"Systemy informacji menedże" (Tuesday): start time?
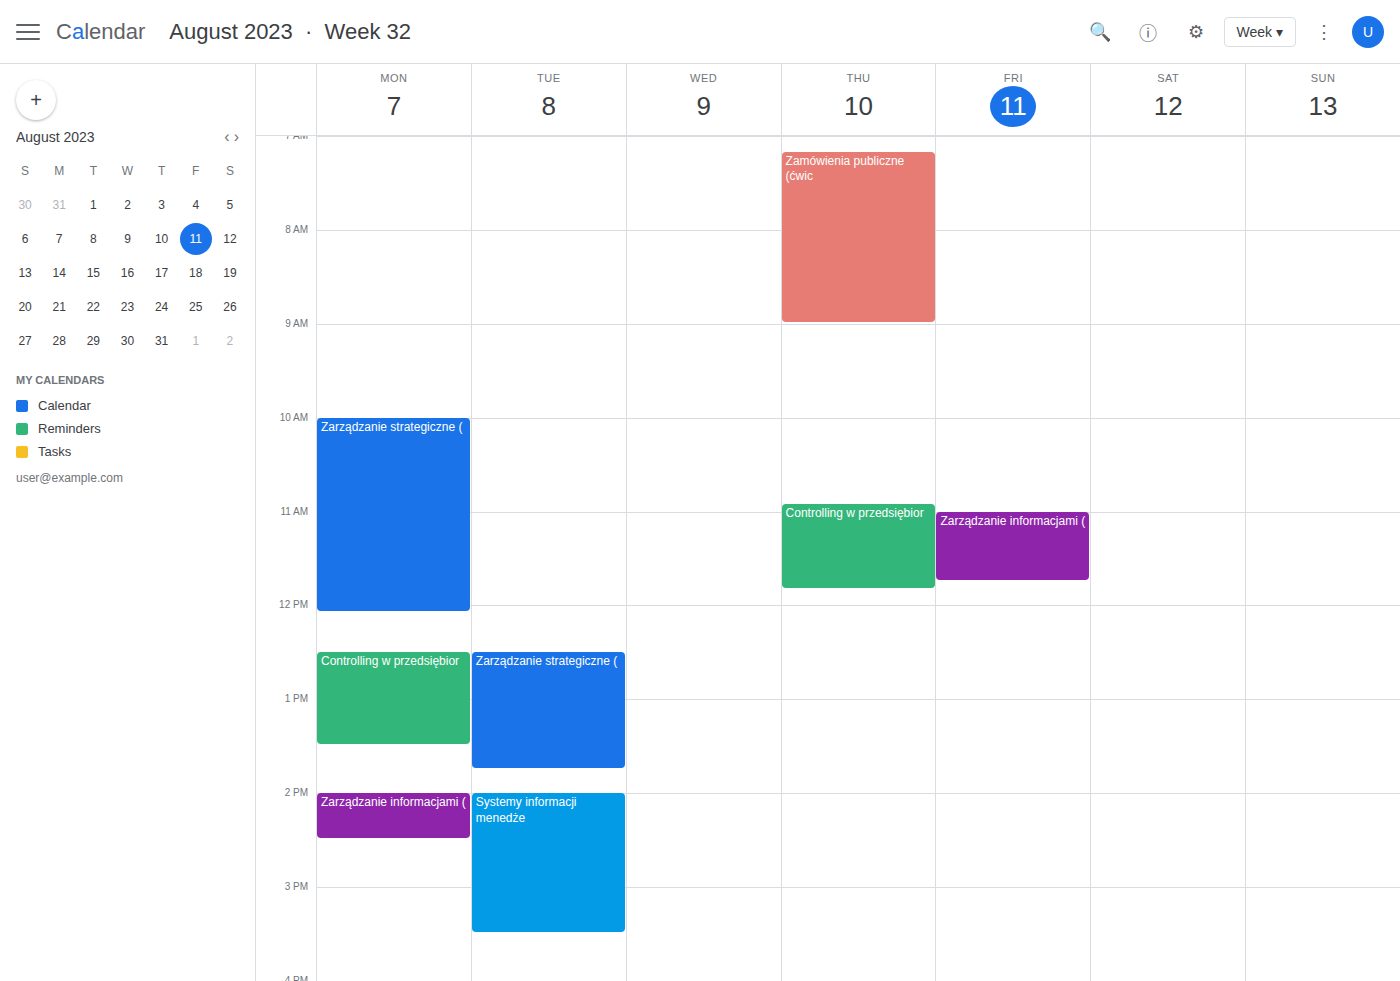
2:00 PM